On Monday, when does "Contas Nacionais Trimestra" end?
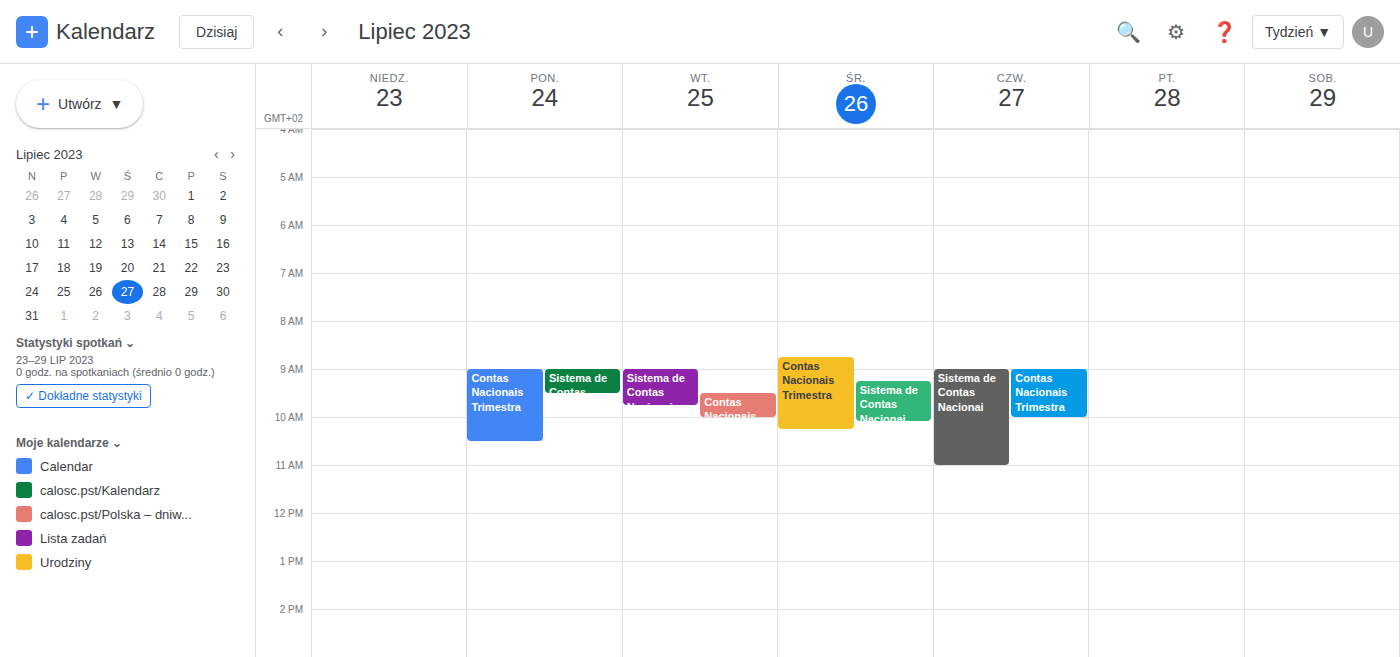
10:30 AM